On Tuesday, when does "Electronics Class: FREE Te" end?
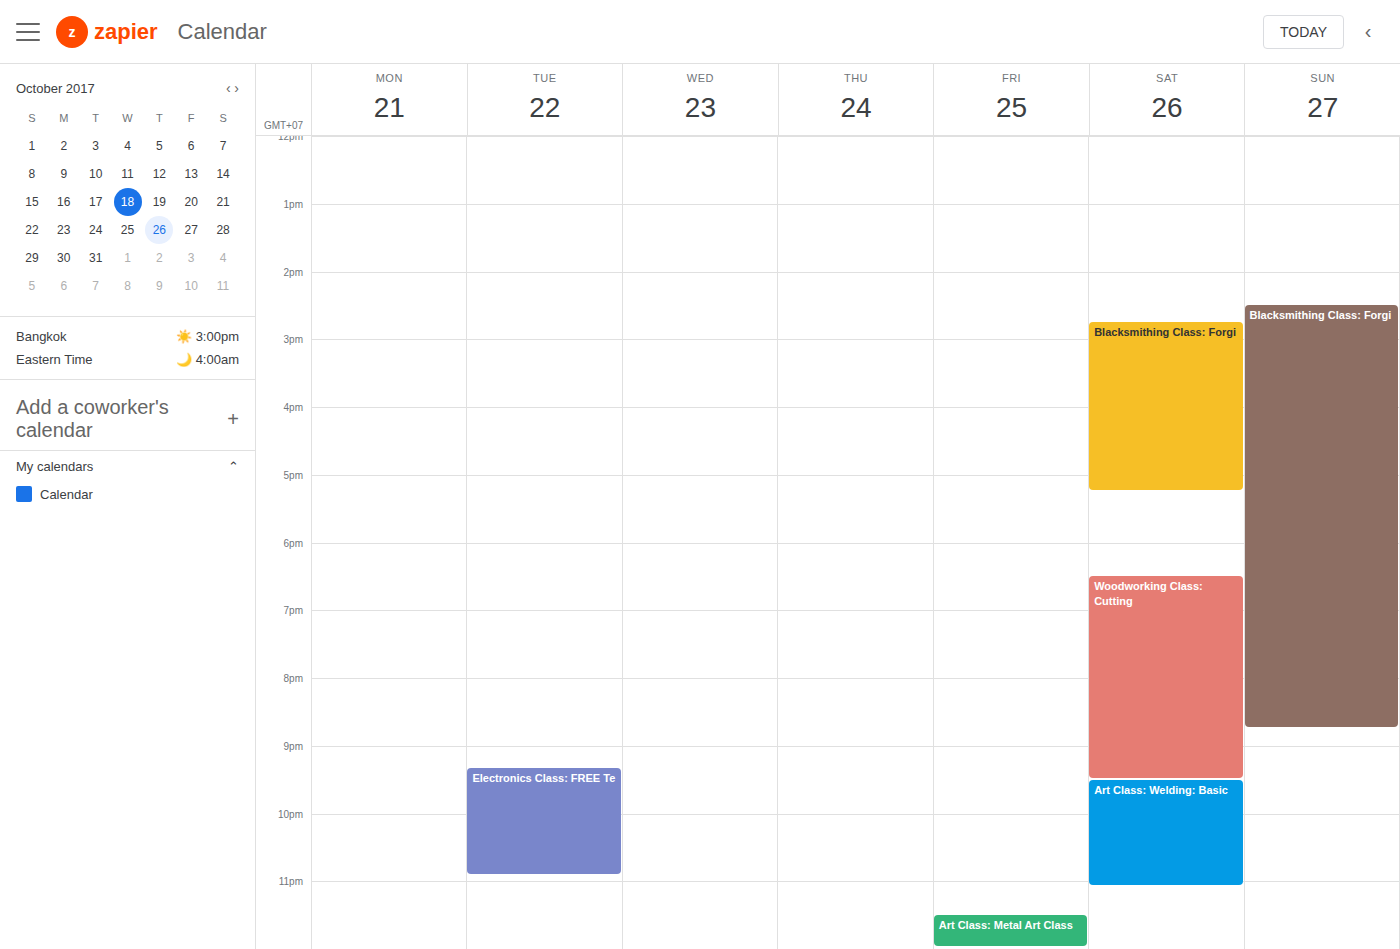
10:55 PM